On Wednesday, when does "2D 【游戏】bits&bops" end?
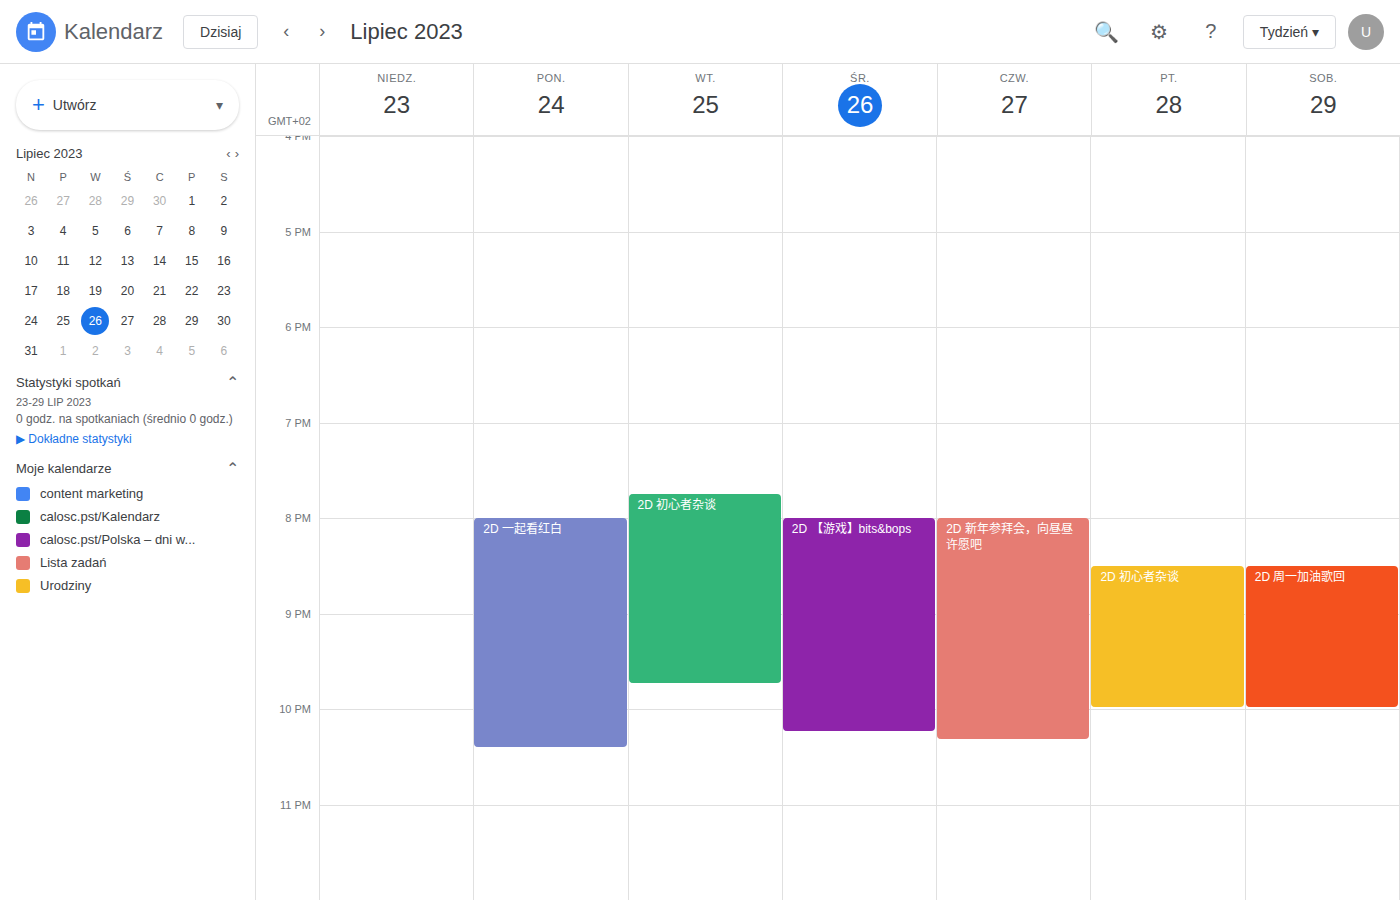
10:15 PM